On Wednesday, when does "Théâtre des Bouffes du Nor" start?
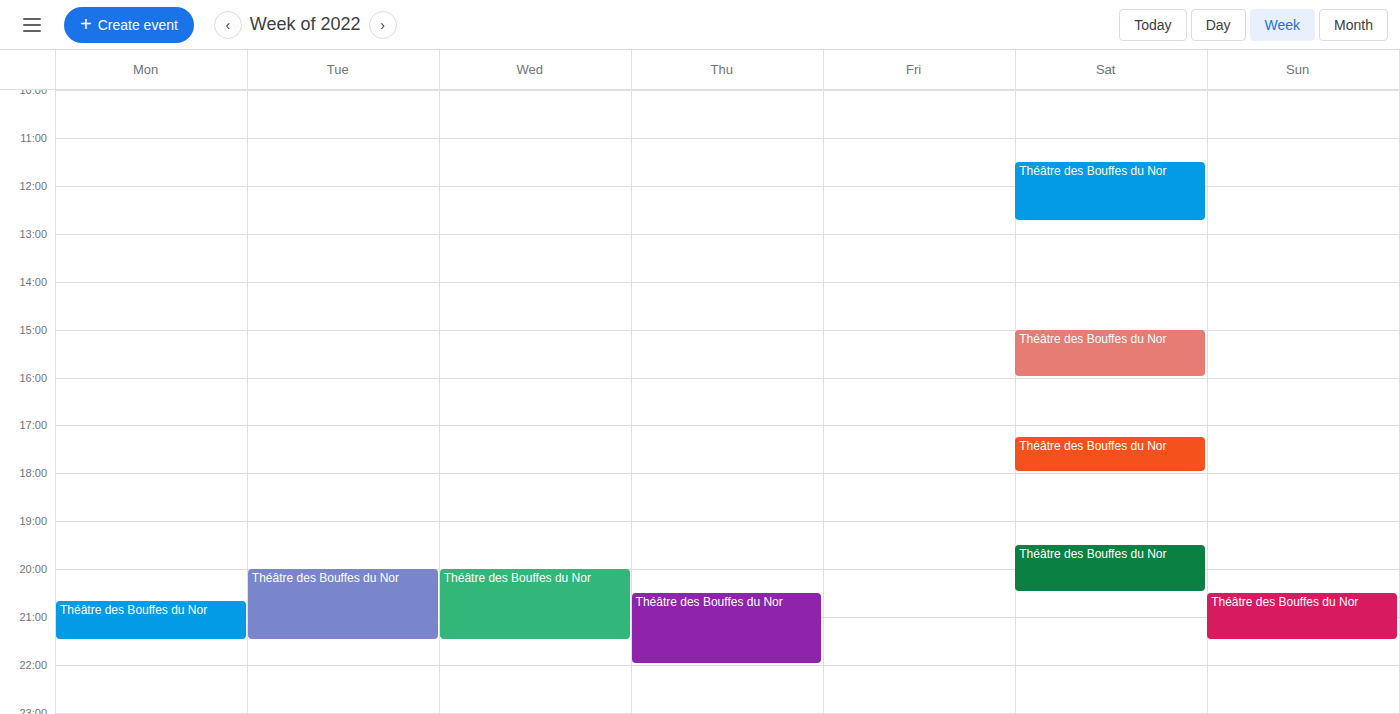
8:00 PM